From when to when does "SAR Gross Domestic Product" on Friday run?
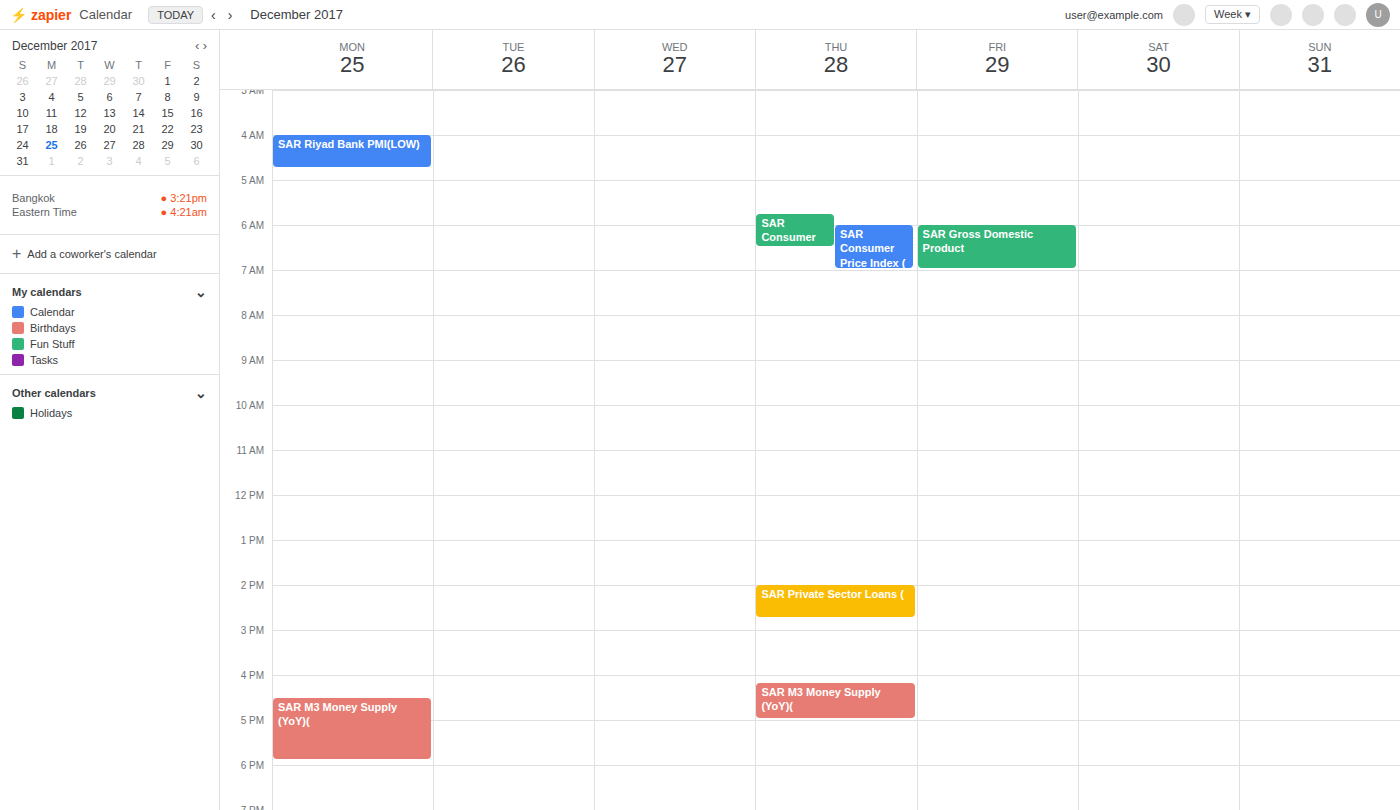
6:00 AM to 7:00 AM